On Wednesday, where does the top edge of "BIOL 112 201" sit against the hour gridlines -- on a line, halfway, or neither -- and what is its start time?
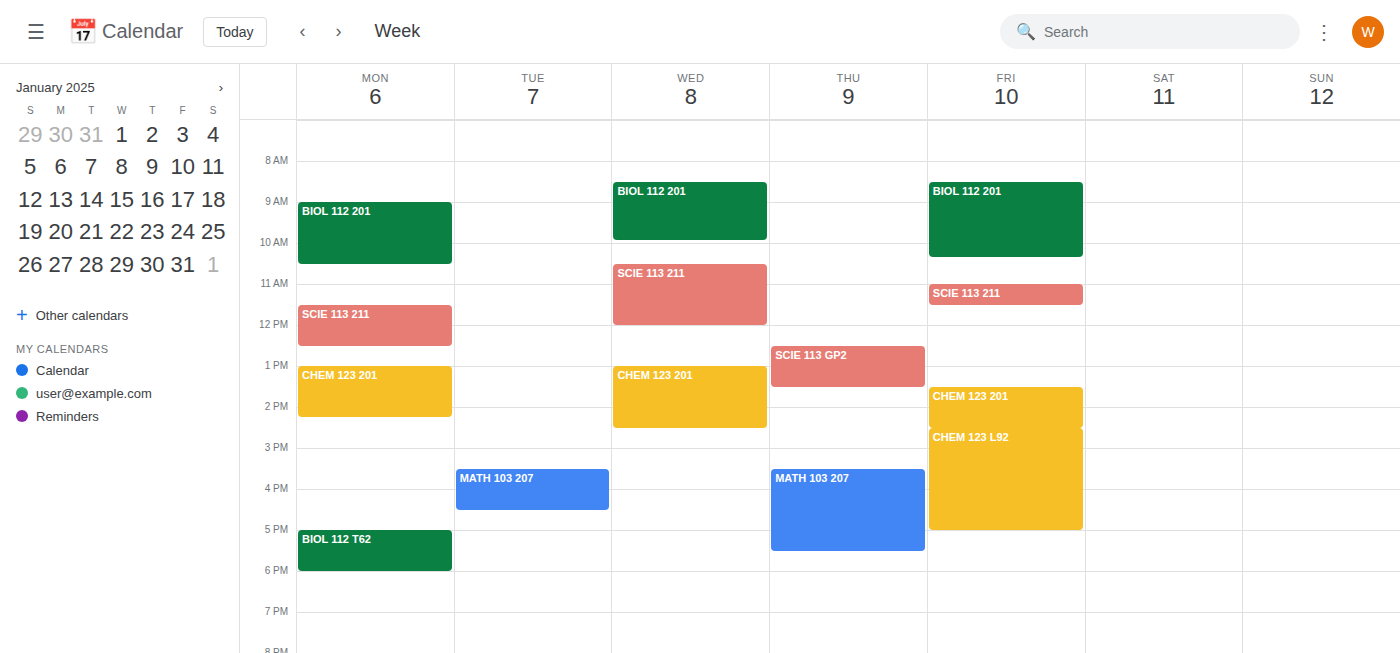
8:30 AM -- halfway between the 8 AM and 9 AM lines.